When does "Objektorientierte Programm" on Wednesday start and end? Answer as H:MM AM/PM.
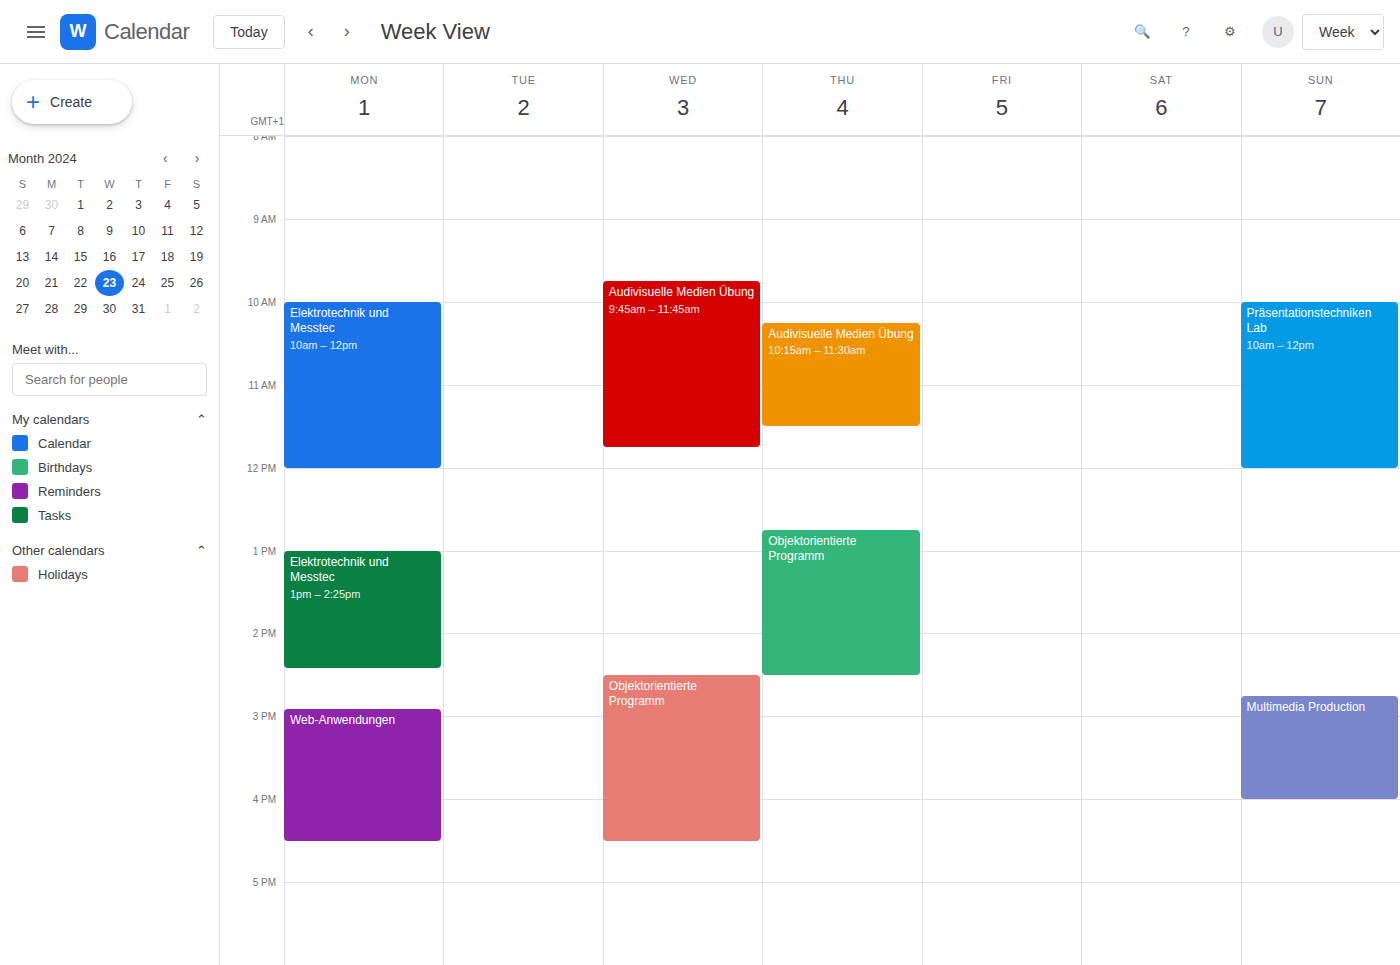
2:30 PM to 4:30 PM